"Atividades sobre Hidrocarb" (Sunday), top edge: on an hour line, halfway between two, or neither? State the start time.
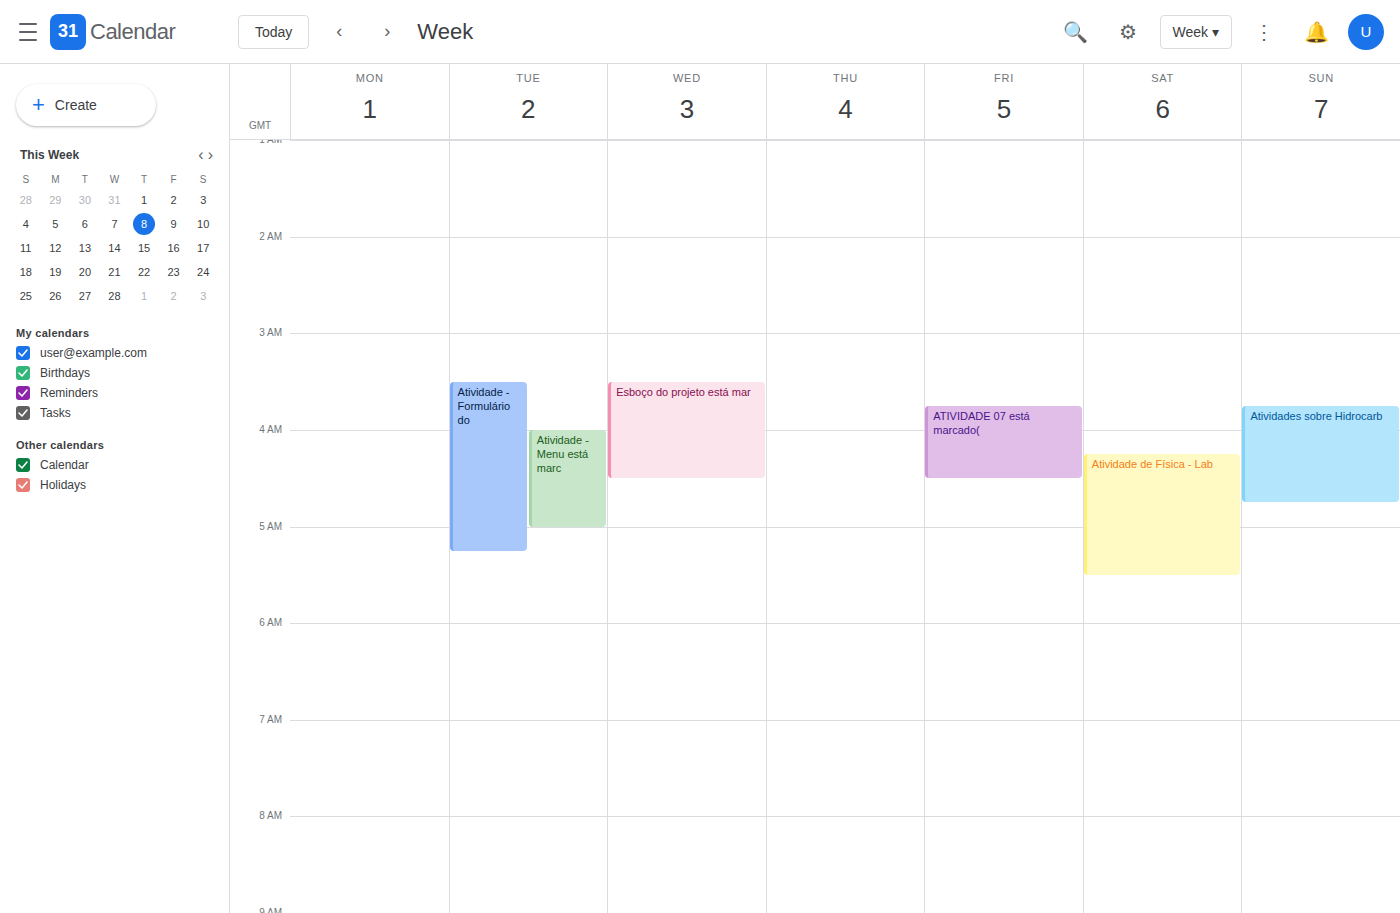
3:45 AM -- neither: three quarters of the way from the 3 AM line to the 4 AM line.